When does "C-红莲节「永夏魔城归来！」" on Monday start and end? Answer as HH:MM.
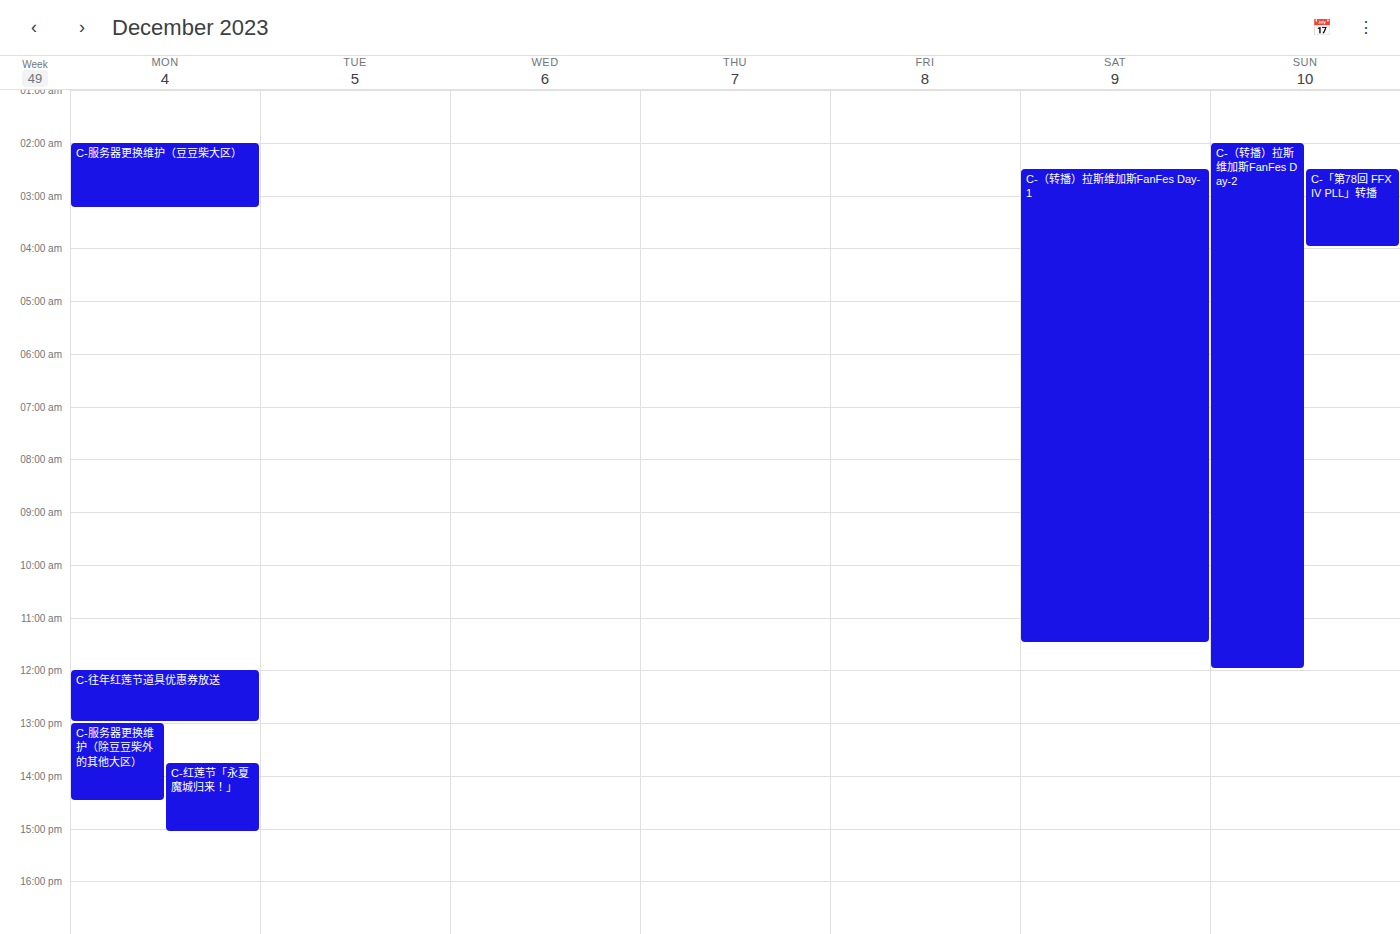
13:45 to 15:05